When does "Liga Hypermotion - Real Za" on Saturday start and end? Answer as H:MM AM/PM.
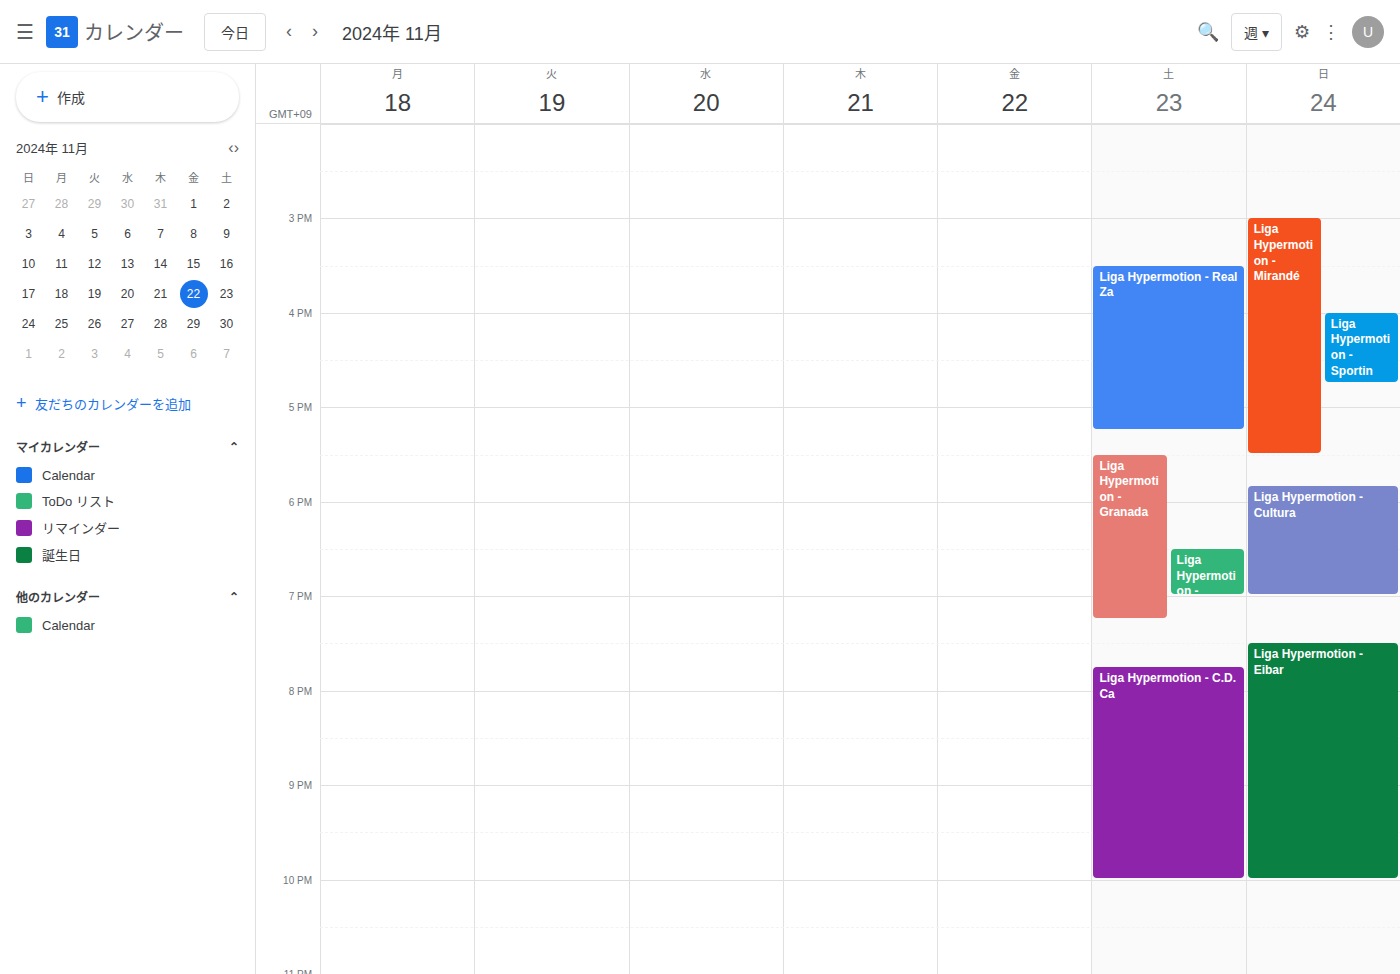
3:30 PM to 5:15 PM